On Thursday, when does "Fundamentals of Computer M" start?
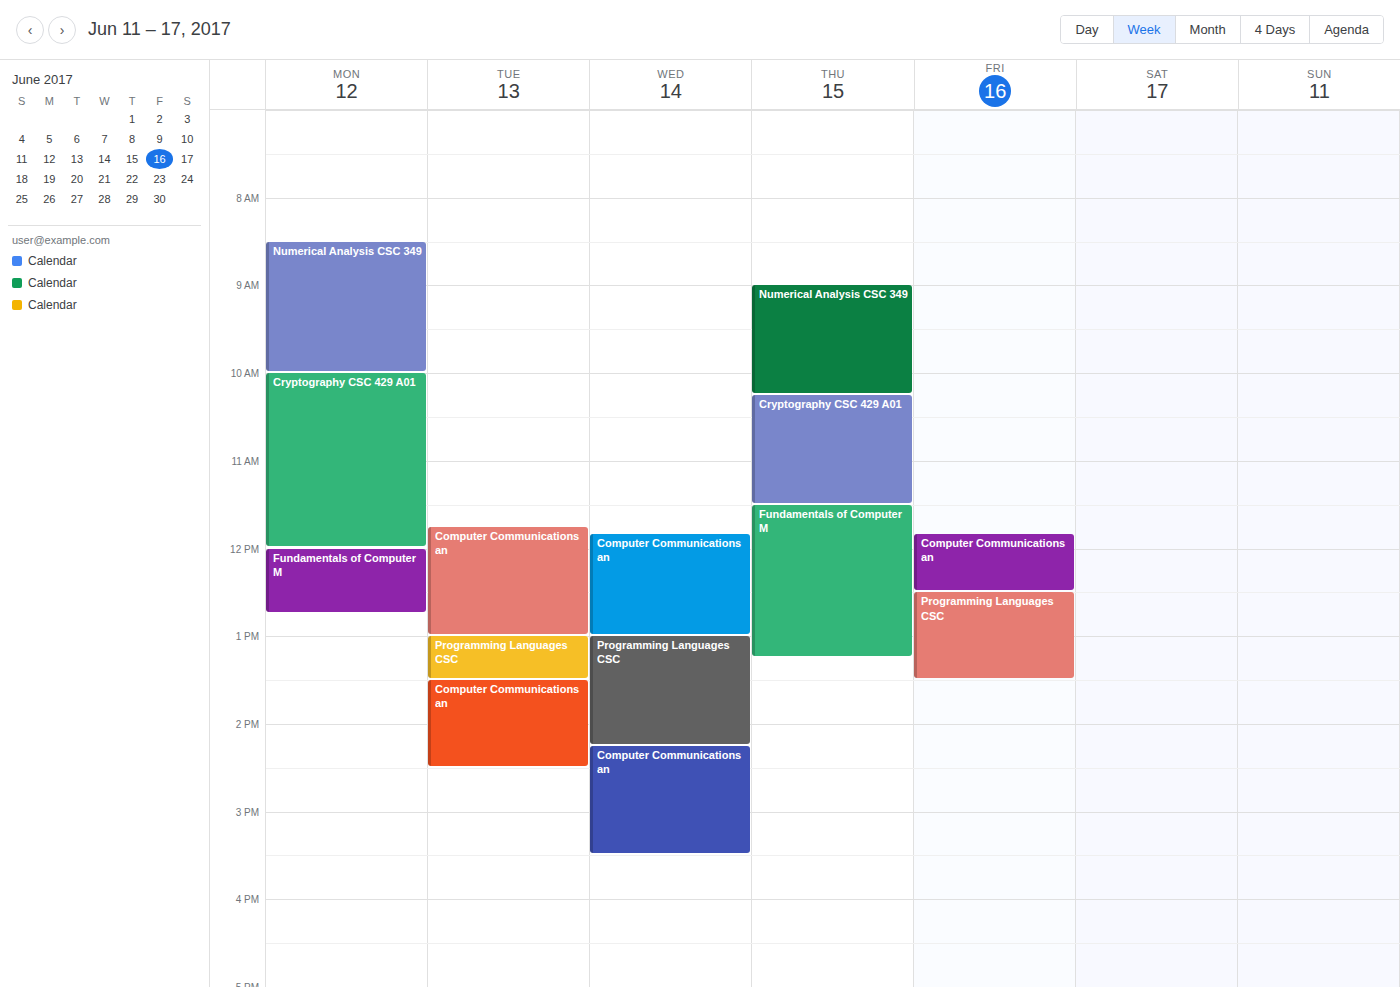
11:30 AM